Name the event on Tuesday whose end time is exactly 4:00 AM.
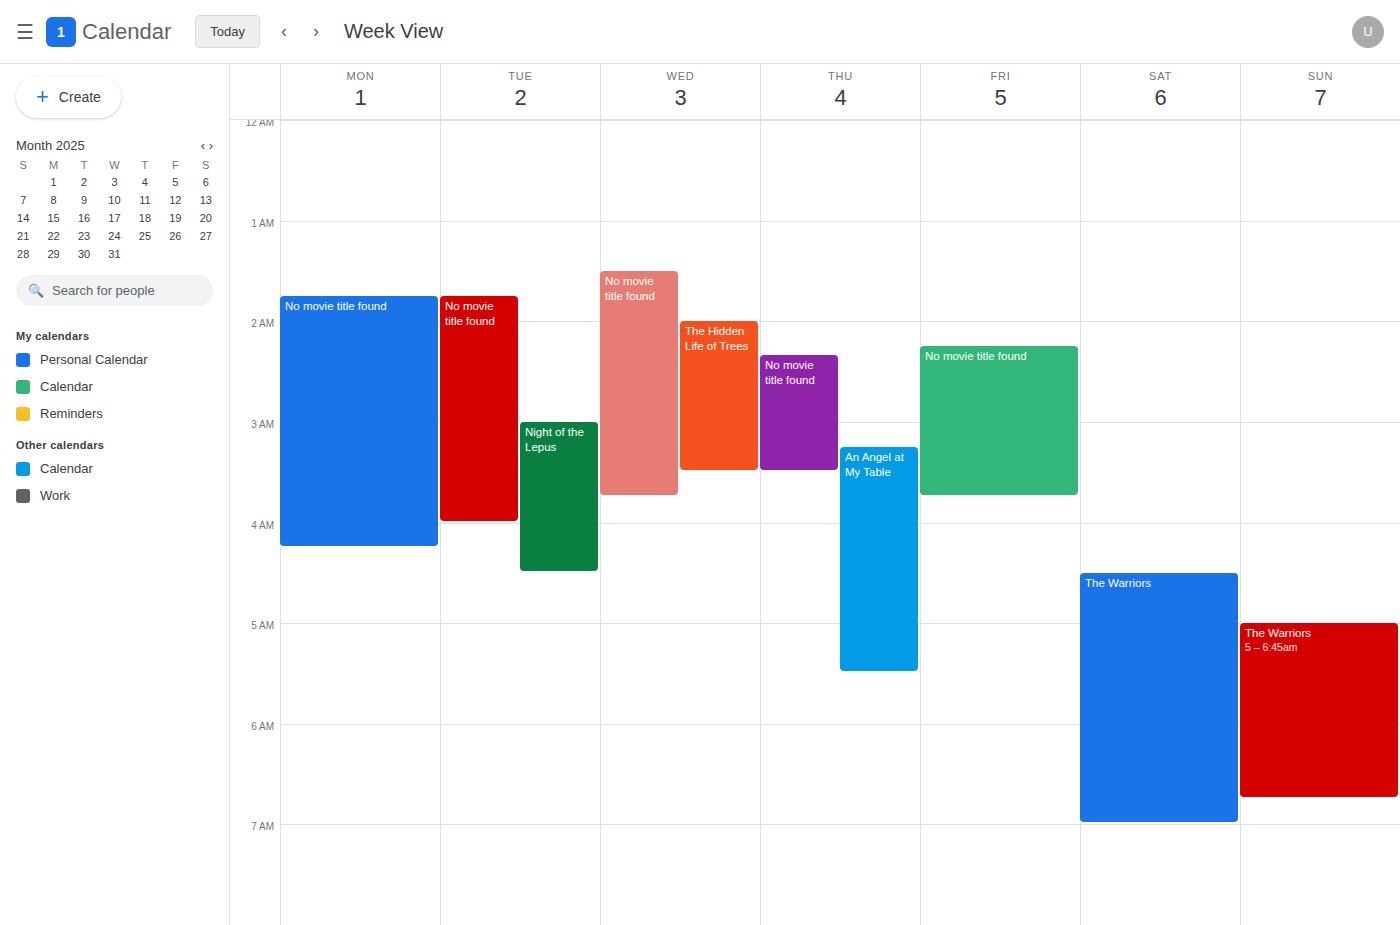
"No movie title found"